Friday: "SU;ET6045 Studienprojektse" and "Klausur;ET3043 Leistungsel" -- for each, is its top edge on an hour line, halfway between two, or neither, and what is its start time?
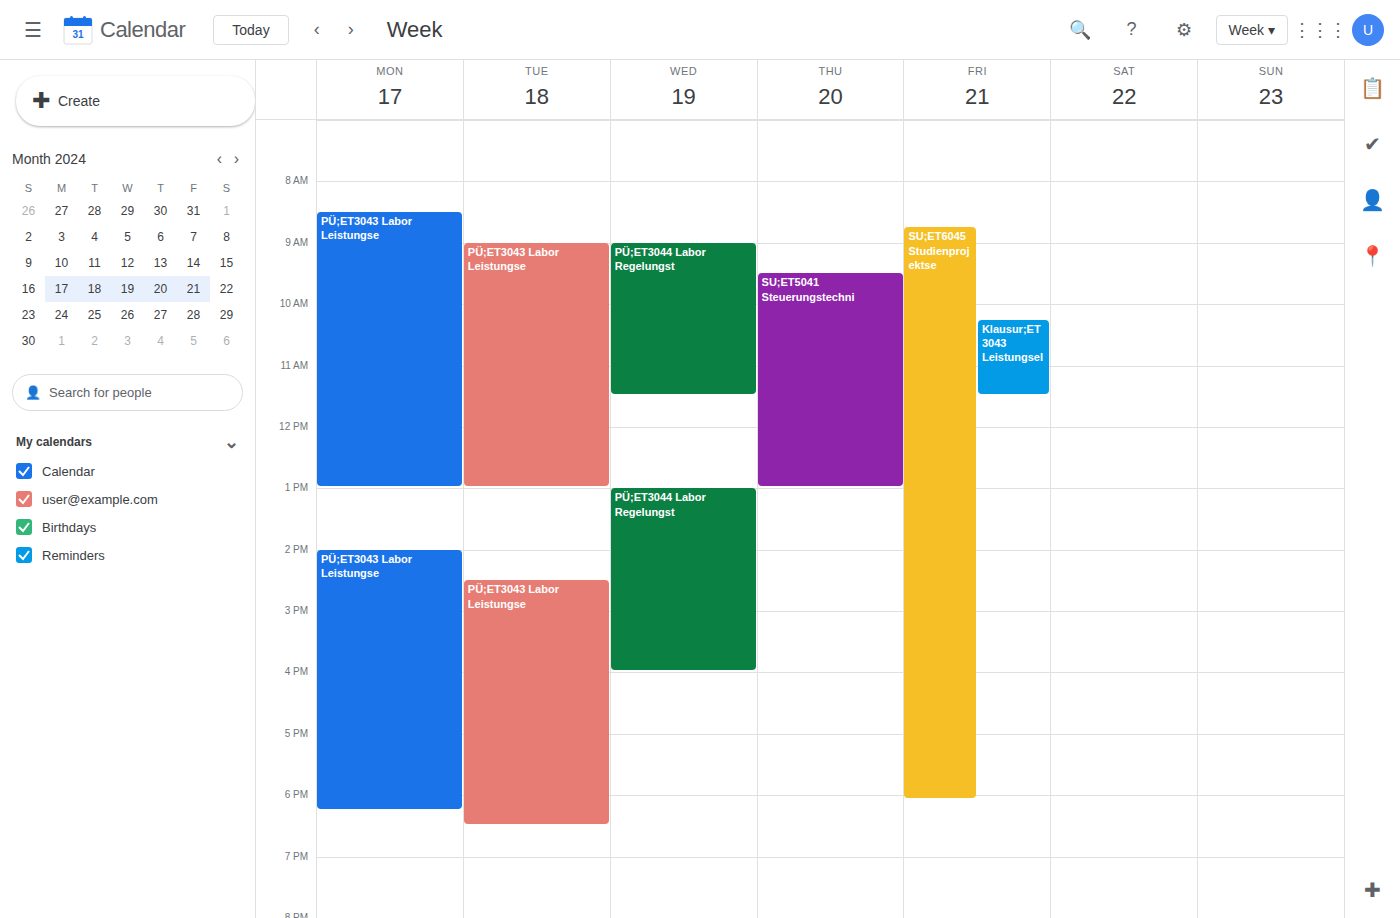
"SU;ET6045 Studienprojektse": 8:45 AM, neither: three quarters of the way from the 8 AM line to the 9 AM line. "Klausur;ET3043 Leistungsel": 10:15 AM, neither: a quarter of the way from the 10 AM line to the 11 AM line.